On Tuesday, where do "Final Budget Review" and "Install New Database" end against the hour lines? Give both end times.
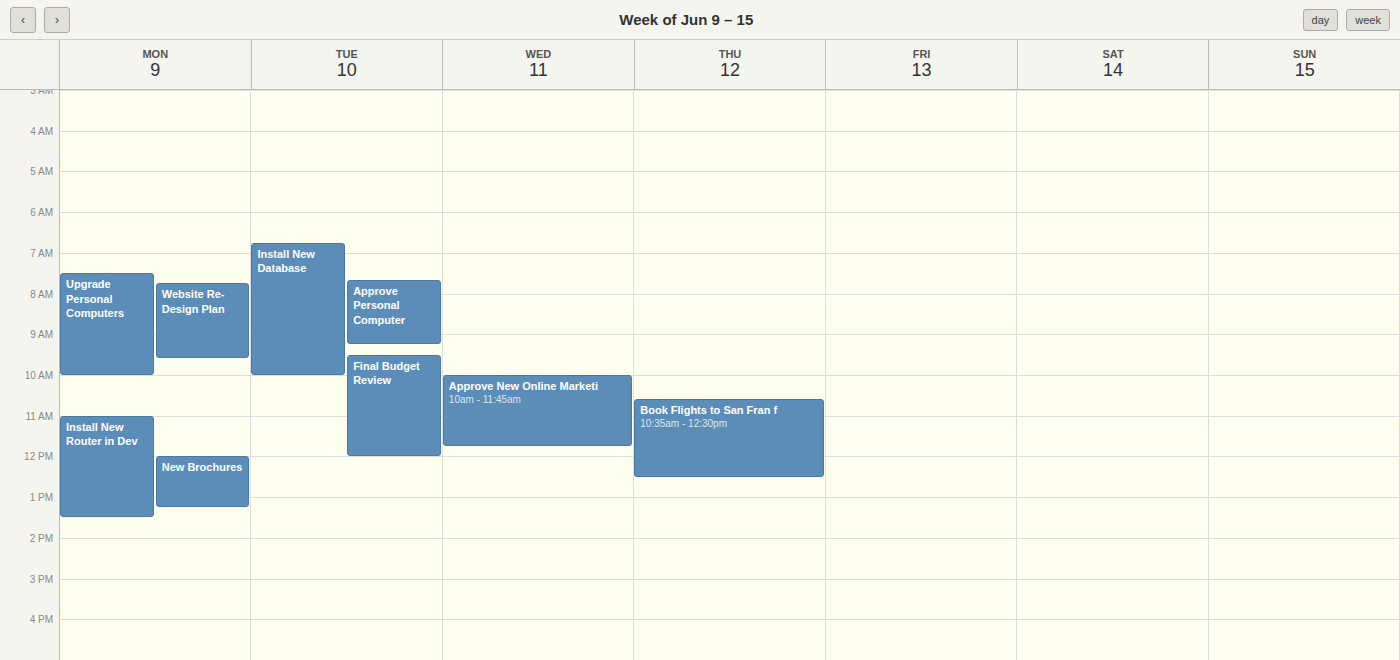
"Final Budget Review": 12:00 PM, exactly on the 12 PM line. "Install New Database": 10:00 AM, exactly on the 10 AM line.